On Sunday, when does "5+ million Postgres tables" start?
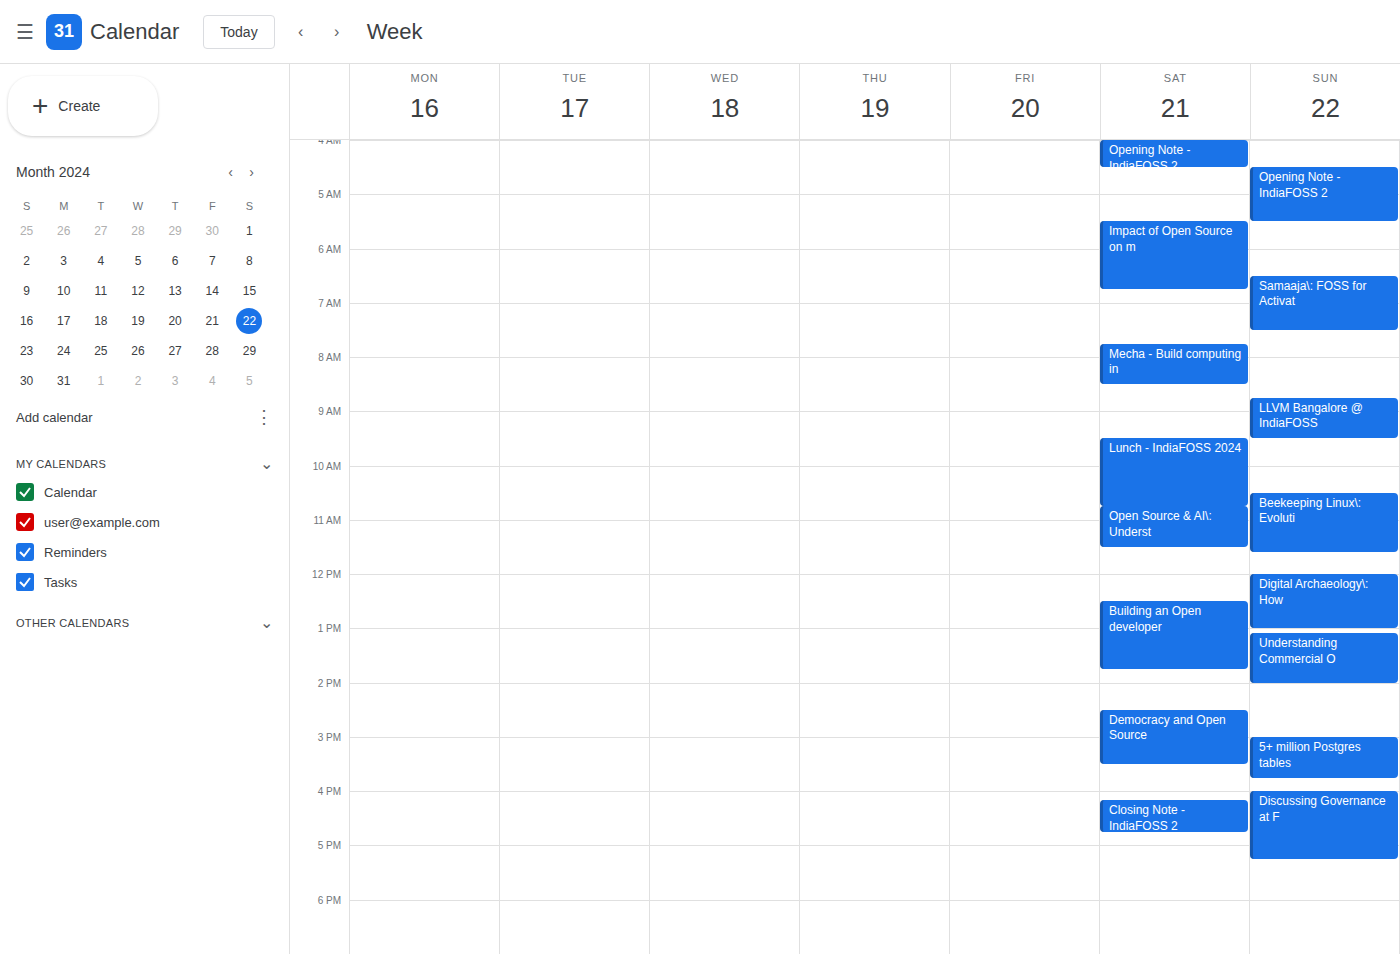
3:00 PM